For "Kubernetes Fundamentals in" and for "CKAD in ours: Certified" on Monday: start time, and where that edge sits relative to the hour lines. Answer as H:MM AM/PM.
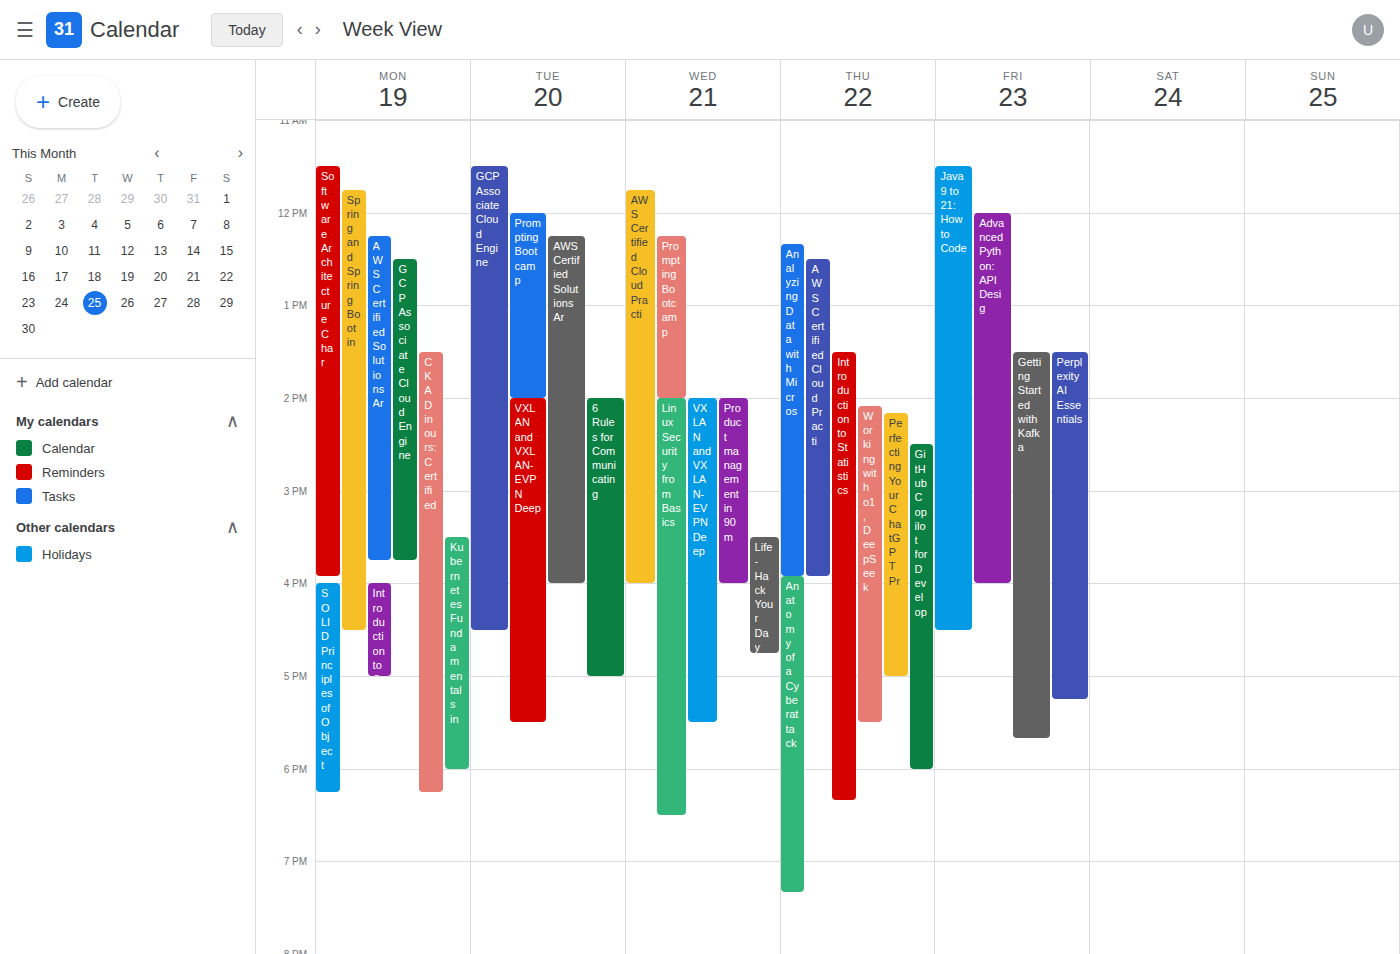
"Kubernetes Fundamentals in": 3:30 PM, halfway between the 3 PM and 4 PM lines. "CKAD in ours: Certified": 1:30 PM, halfway between the 1 PM and 2 PM lines.